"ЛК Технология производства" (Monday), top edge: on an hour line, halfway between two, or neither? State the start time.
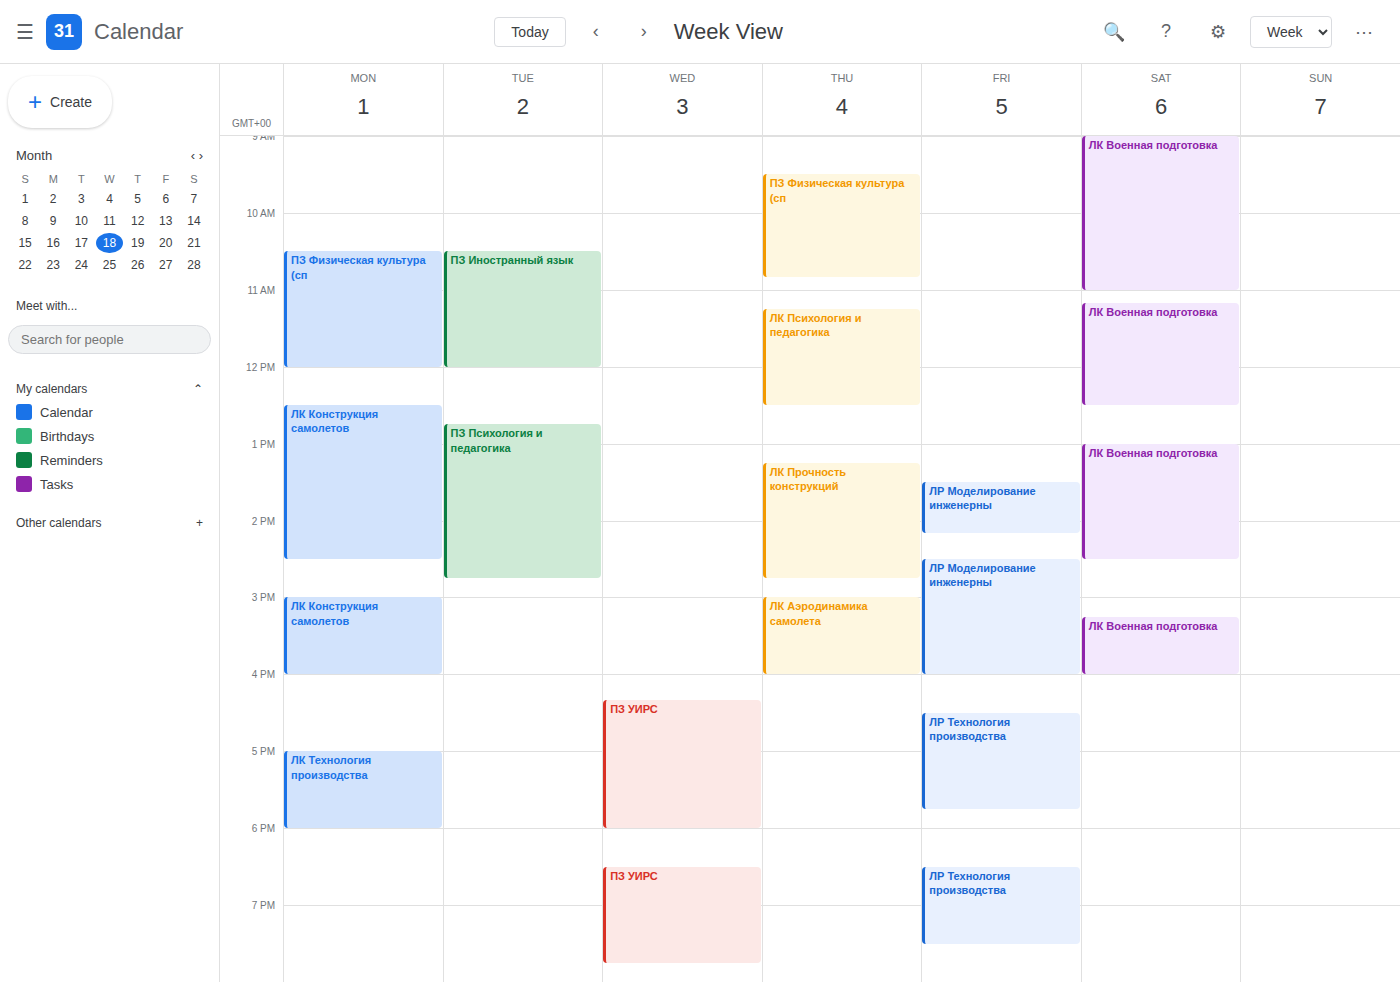
5:00 PM -- exactly on the 5 PM line.